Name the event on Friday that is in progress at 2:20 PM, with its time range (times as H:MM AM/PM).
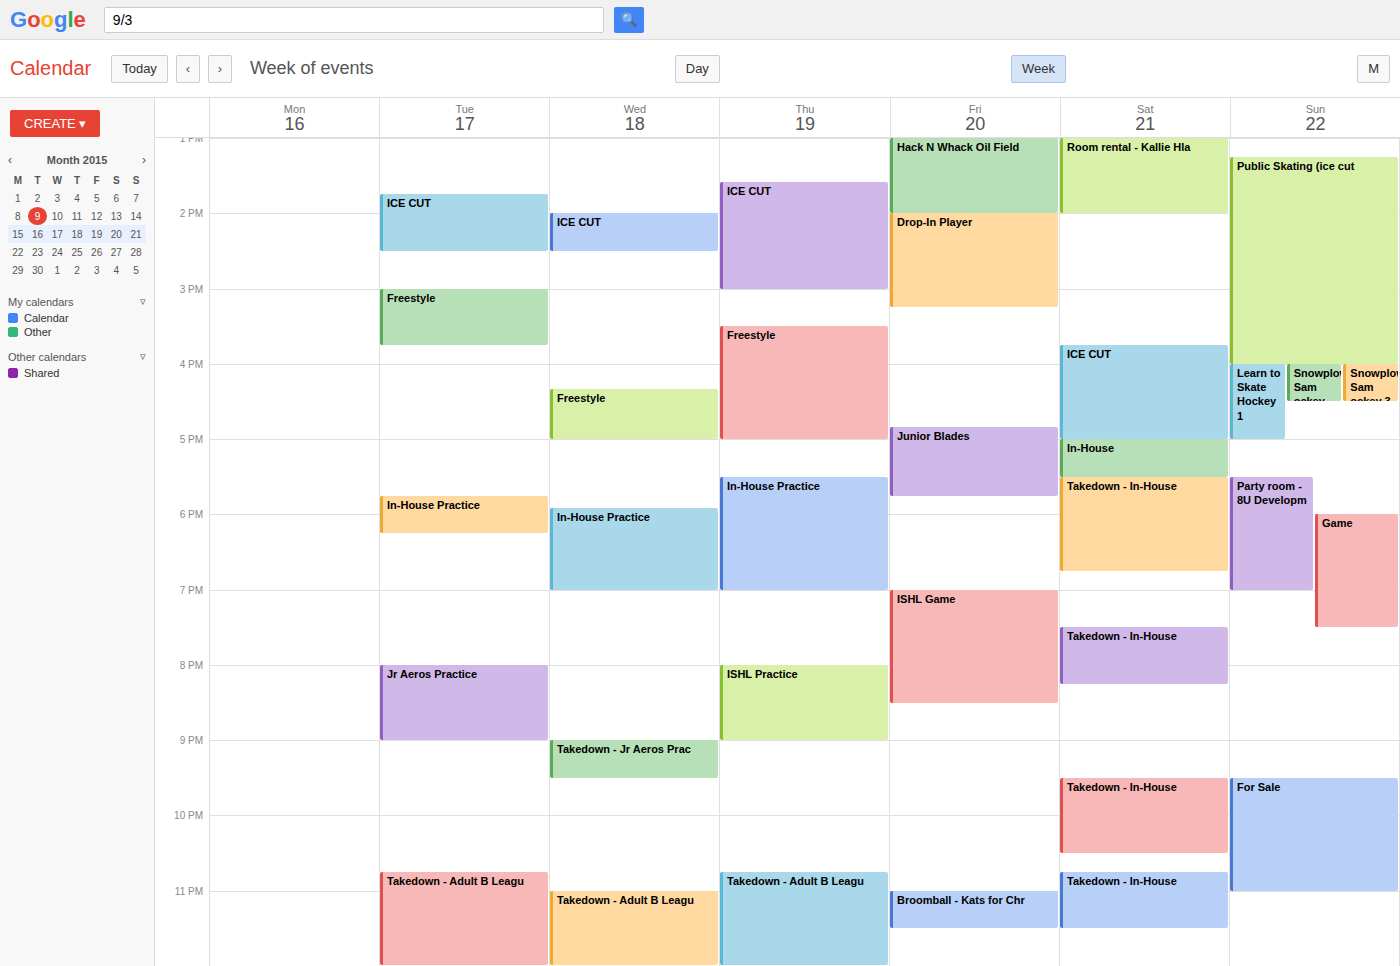
"Drop-In Player", 2:00 PM to 3:15 PM